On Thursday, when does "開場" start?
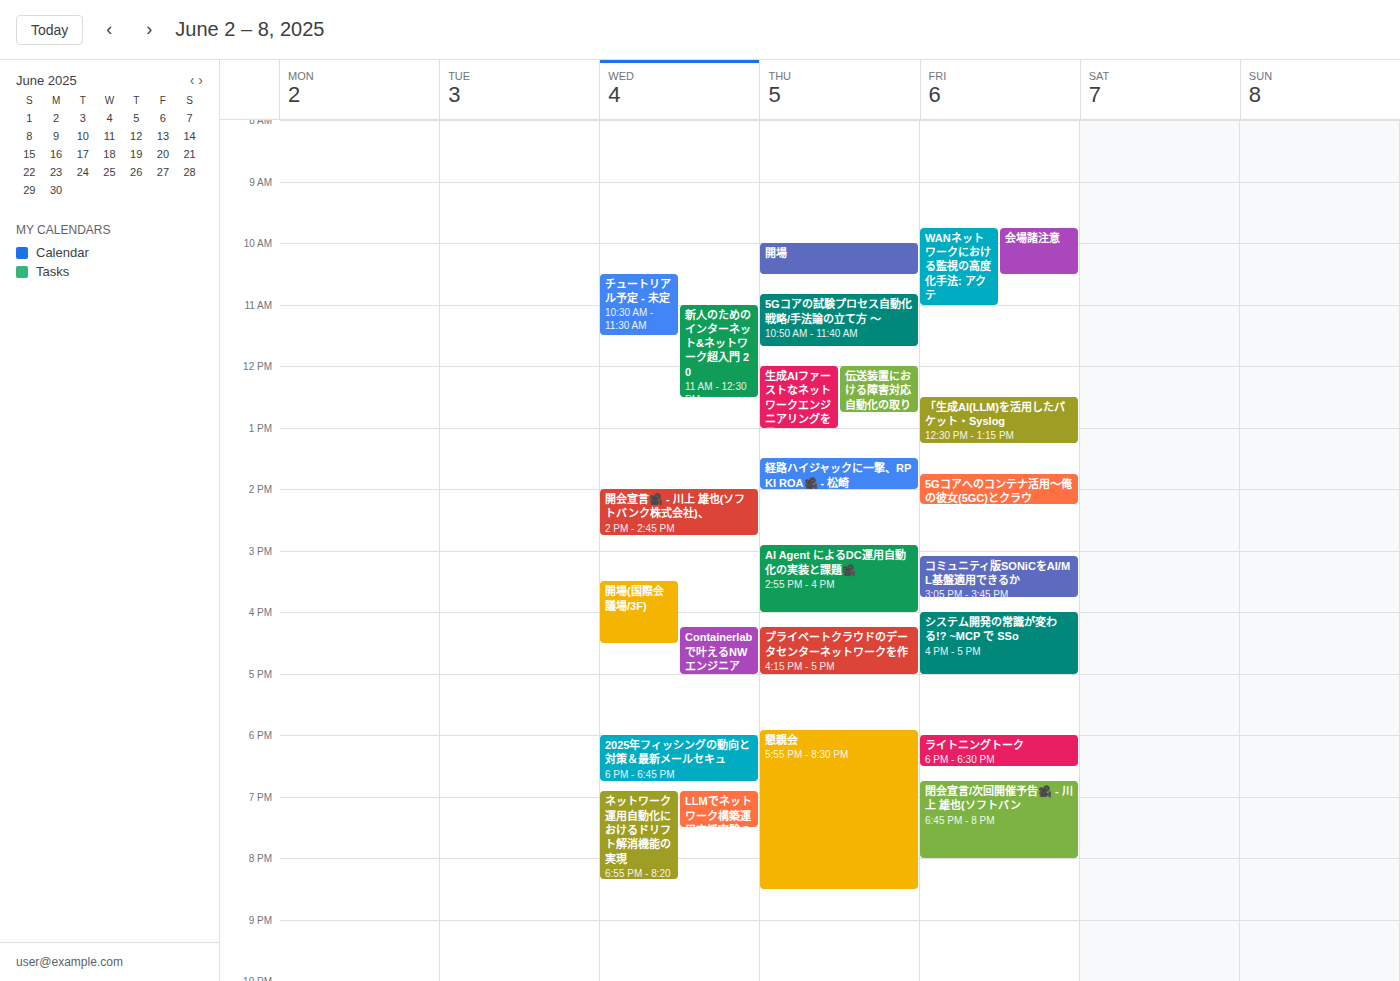
10:00 AM